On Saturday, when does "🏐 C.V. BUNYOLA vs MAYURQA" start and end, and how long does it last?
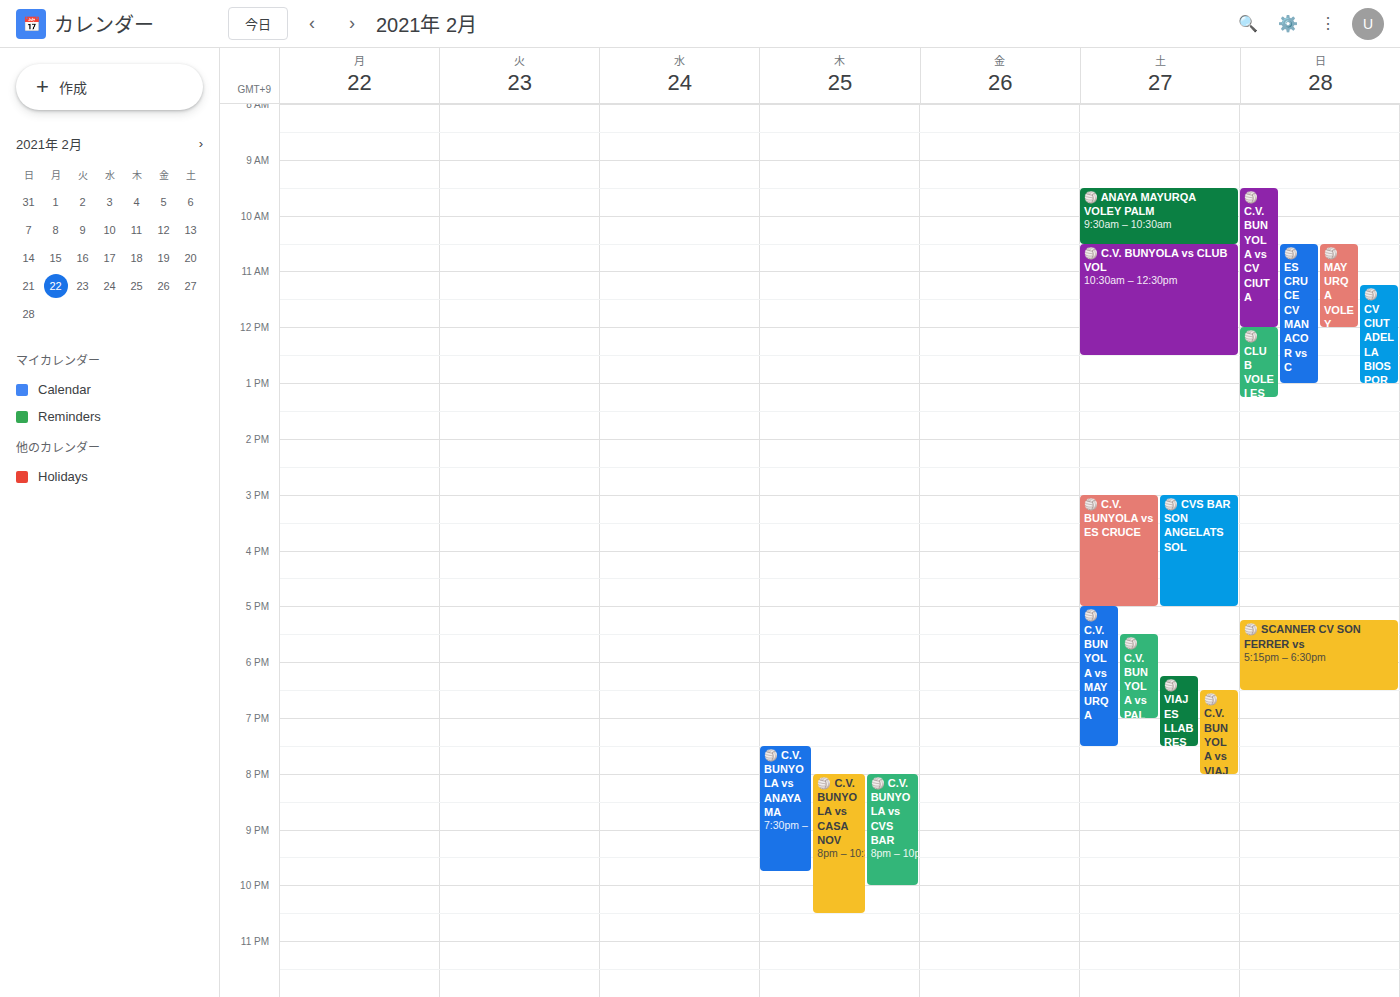
17:00 to 19:30, 2 hours 30 minutes